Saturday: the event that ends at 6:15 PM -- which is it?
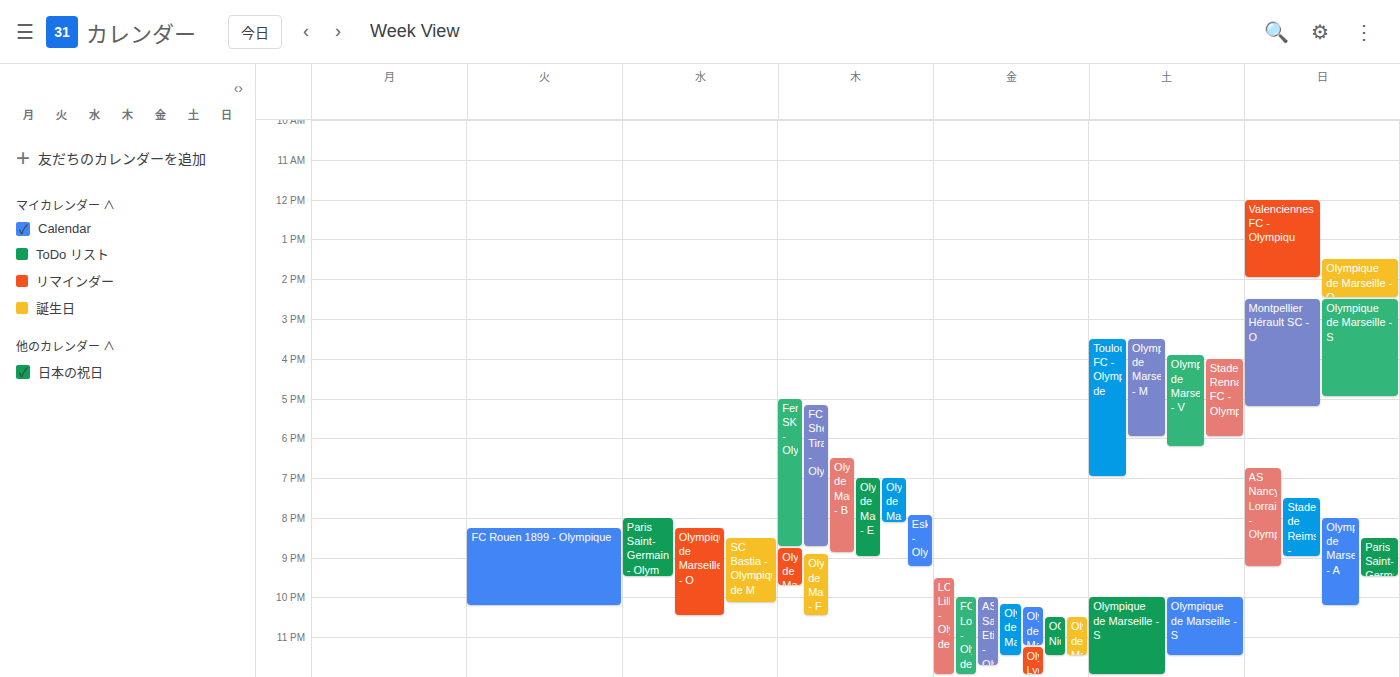
"Olympique de Marseille - V"